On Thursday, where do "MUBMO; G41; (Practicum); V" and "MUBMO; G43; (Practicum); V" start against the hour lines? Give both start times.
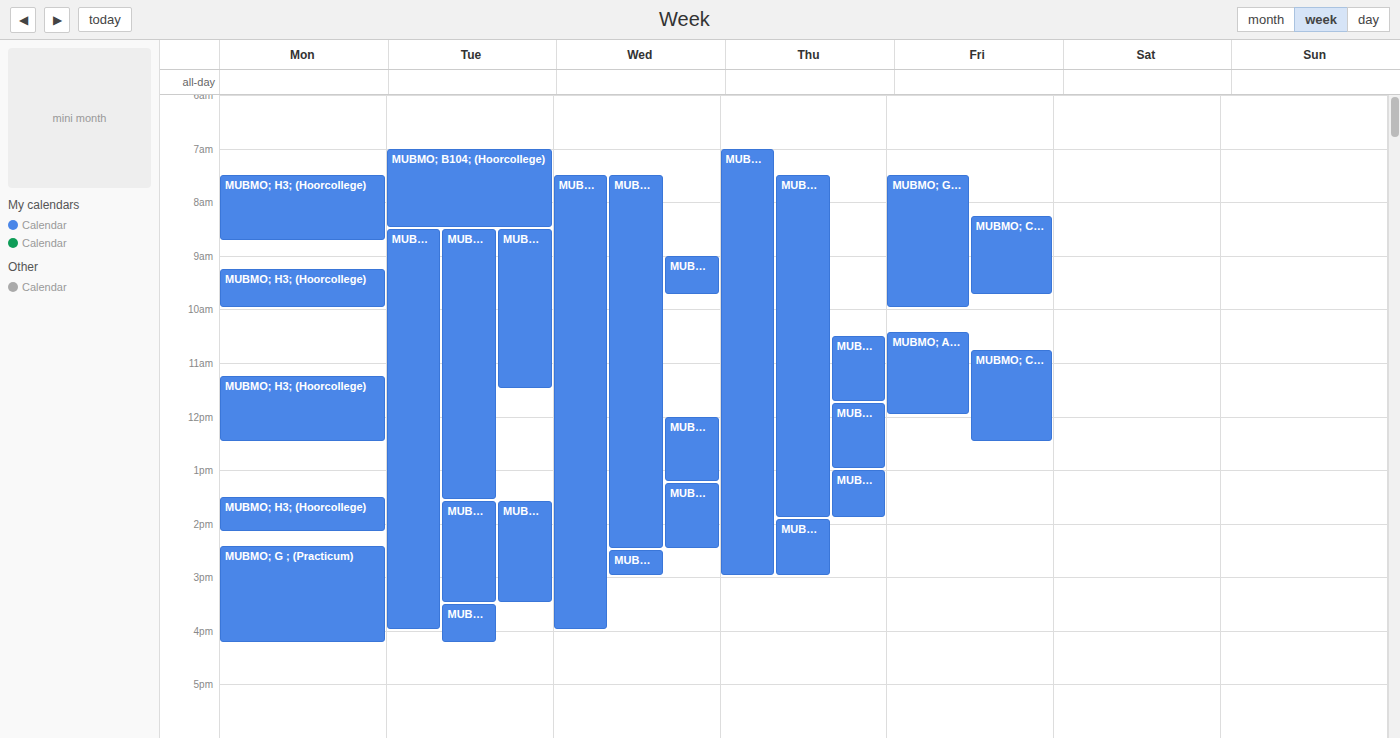
"MUBMO; G41; (Practicum); V": 7:30 AM, halfway between the 7 AM and 8 AM lines. "MUBMO; G43; (Practicum); V": 7:00 AM, exactly on the 7 AM line.